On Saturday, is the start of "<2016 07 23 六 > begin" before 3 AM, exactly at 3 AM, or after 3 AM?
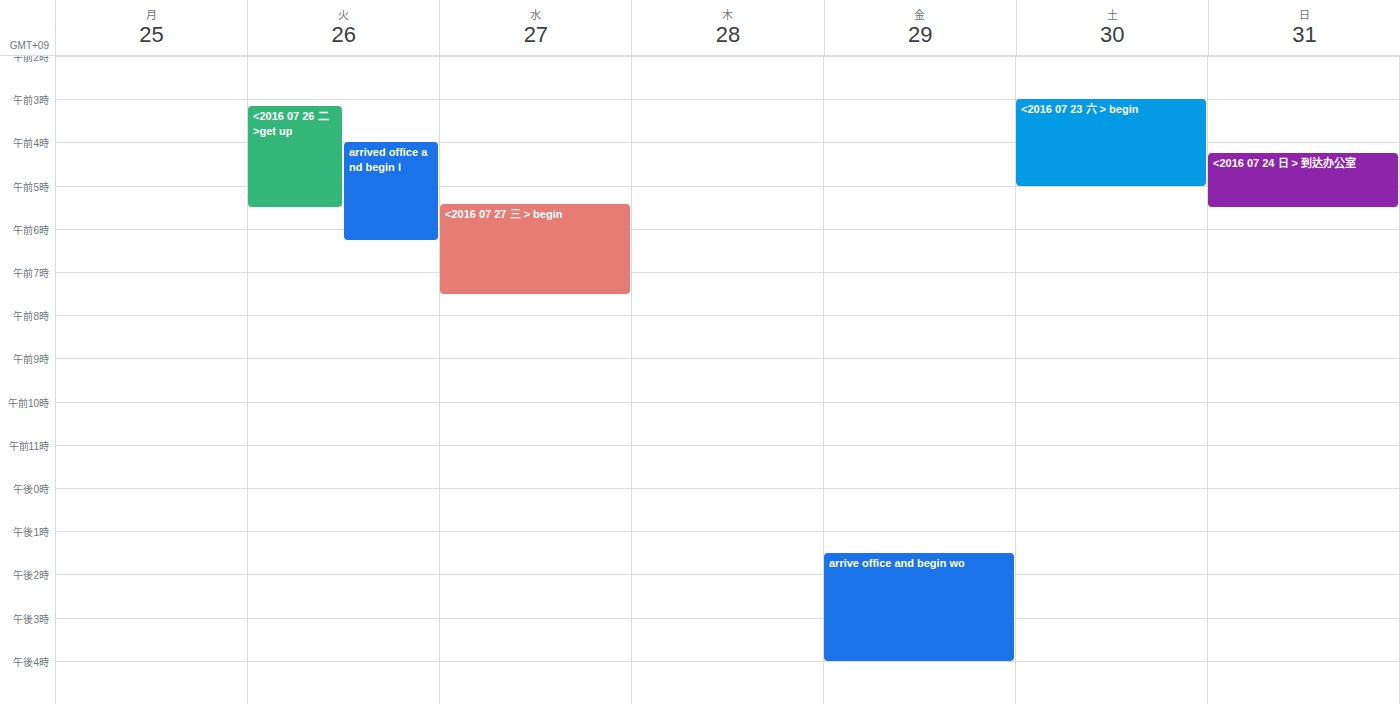
3:00 AM -- exactly at 3 AM, on the 3 AM line.